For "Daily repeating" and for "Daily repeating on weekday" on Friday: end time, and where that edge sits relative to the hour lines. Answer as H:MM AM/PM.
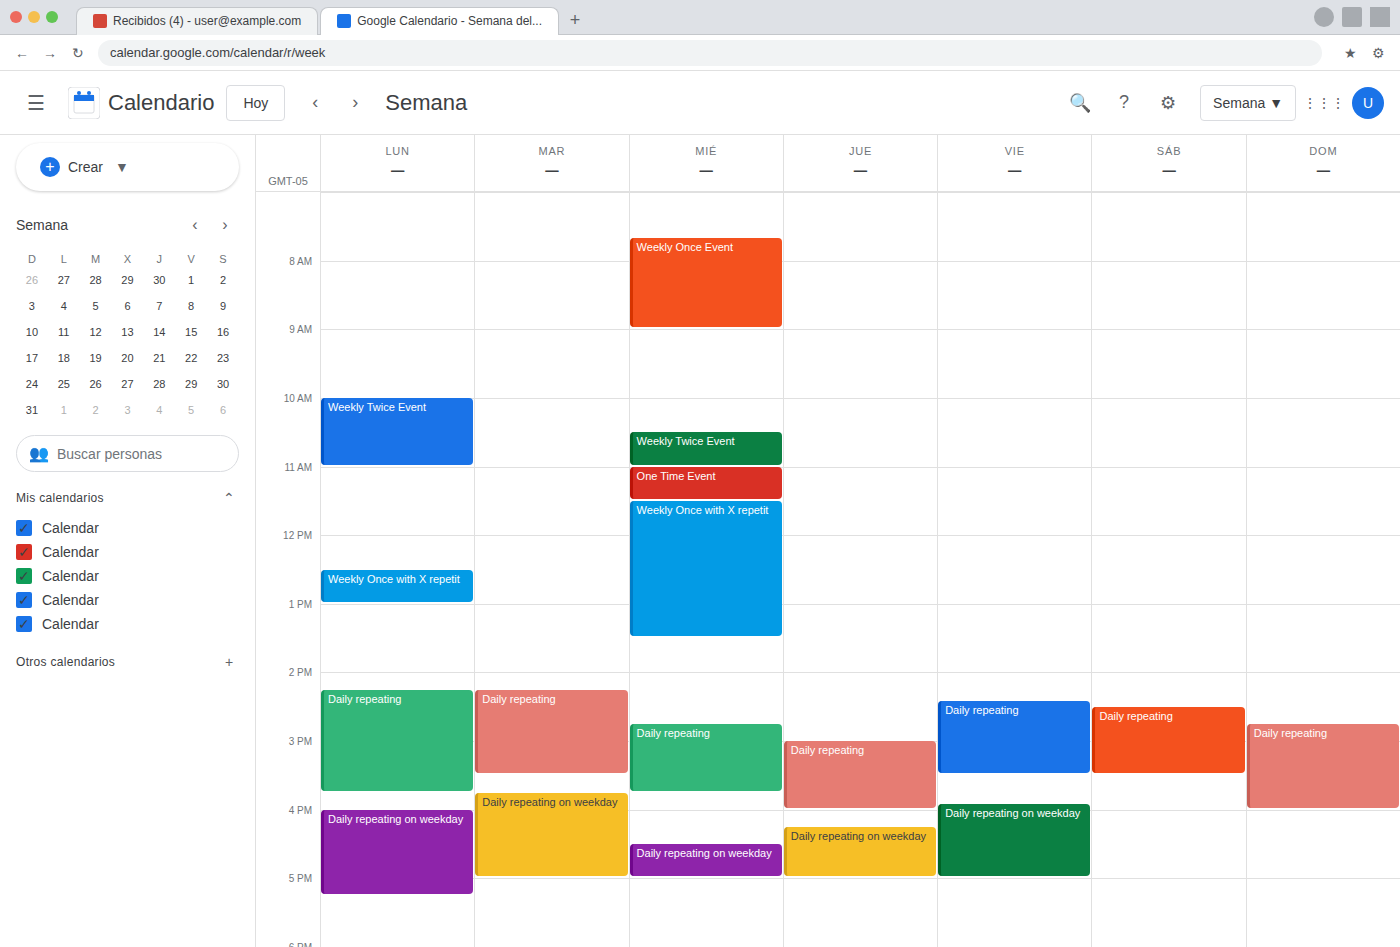
"Daily repeating": 3:30 PM, halfway between the 3 PM and 4 PM lines. "Daily repeating on weekday": 5:00 PM, exactly on the 5 PM line.